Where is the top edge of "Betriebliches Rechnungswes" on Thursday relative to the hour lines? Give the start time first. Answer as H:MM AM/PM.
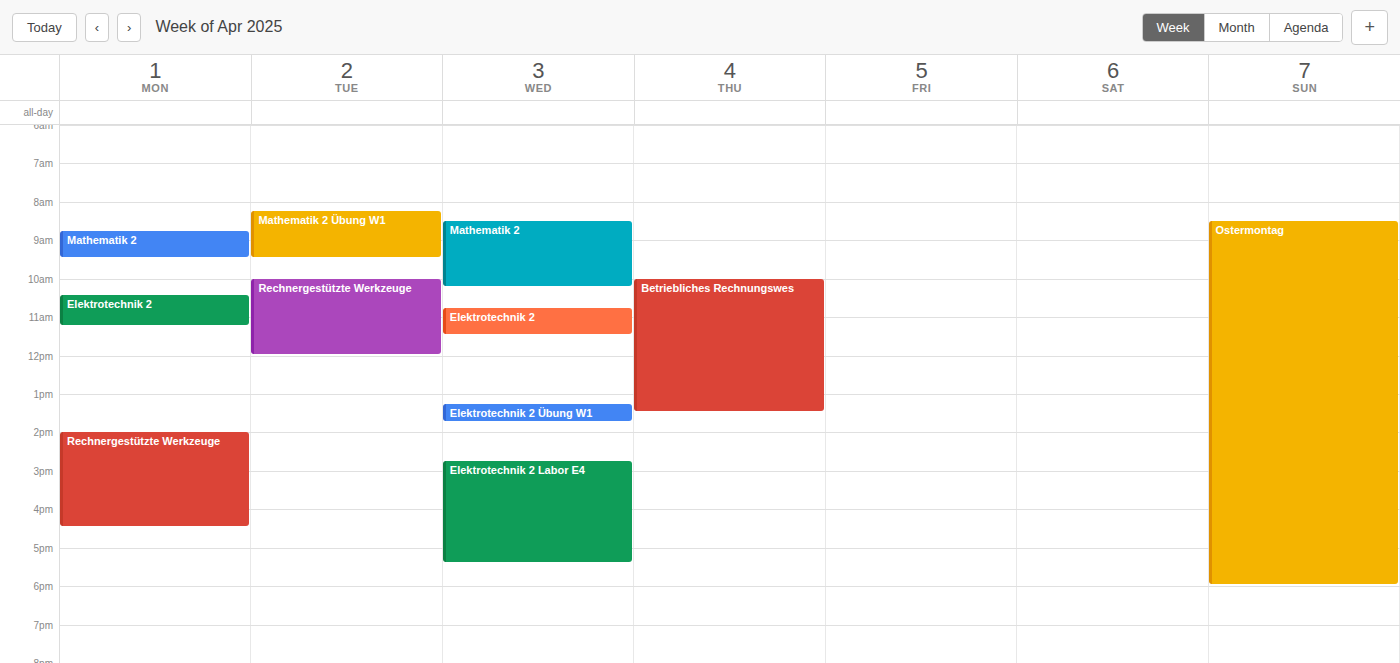
10:00 AM -- exactly on the 10 AM line.